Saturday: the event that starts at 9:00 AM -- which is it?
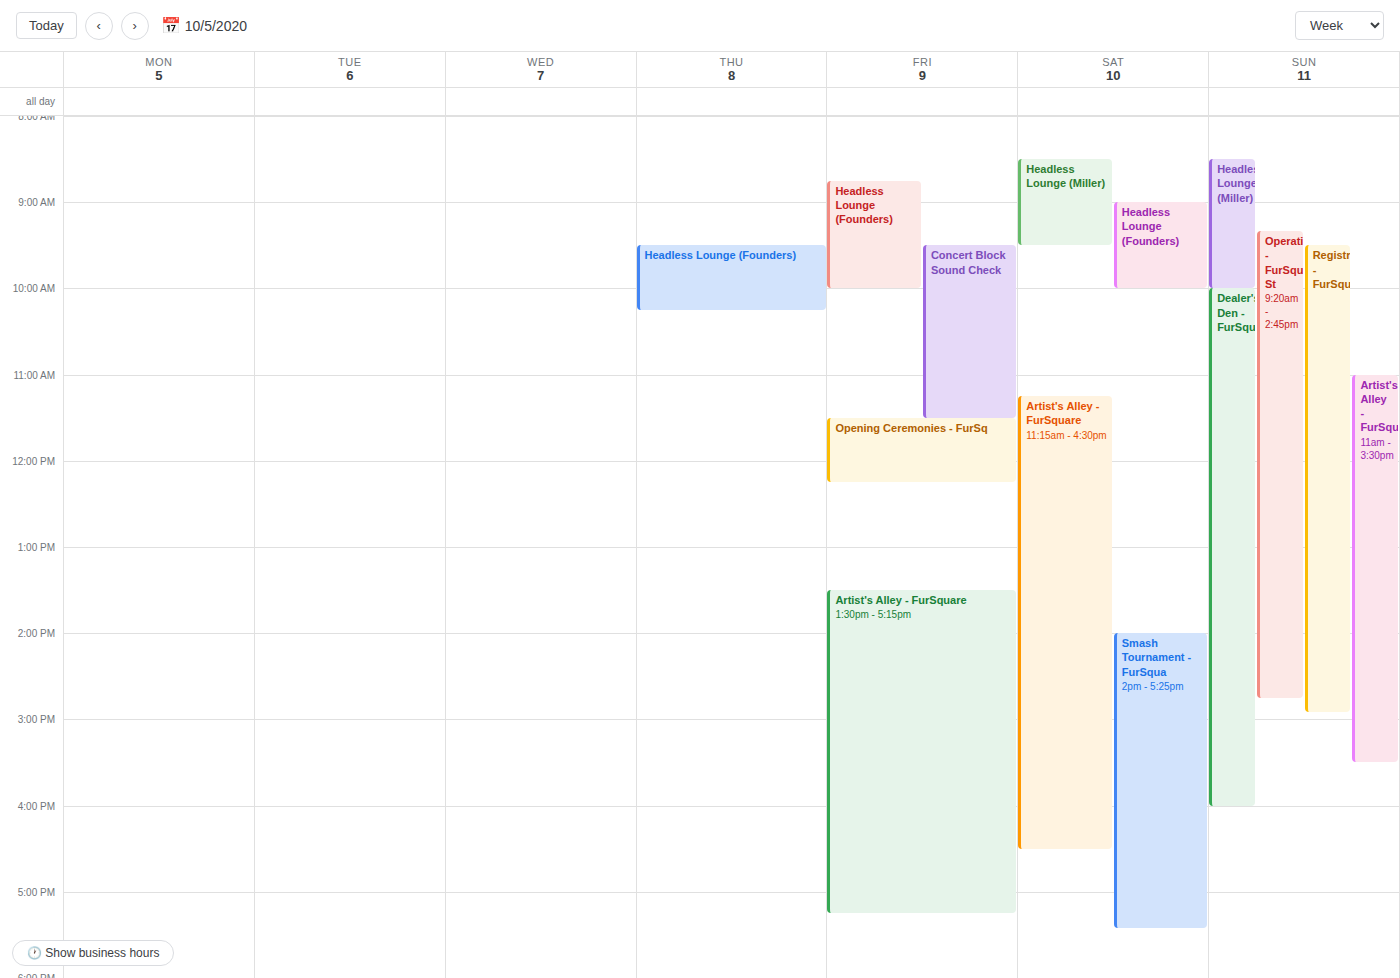
"Headless Lounge (Founders)"